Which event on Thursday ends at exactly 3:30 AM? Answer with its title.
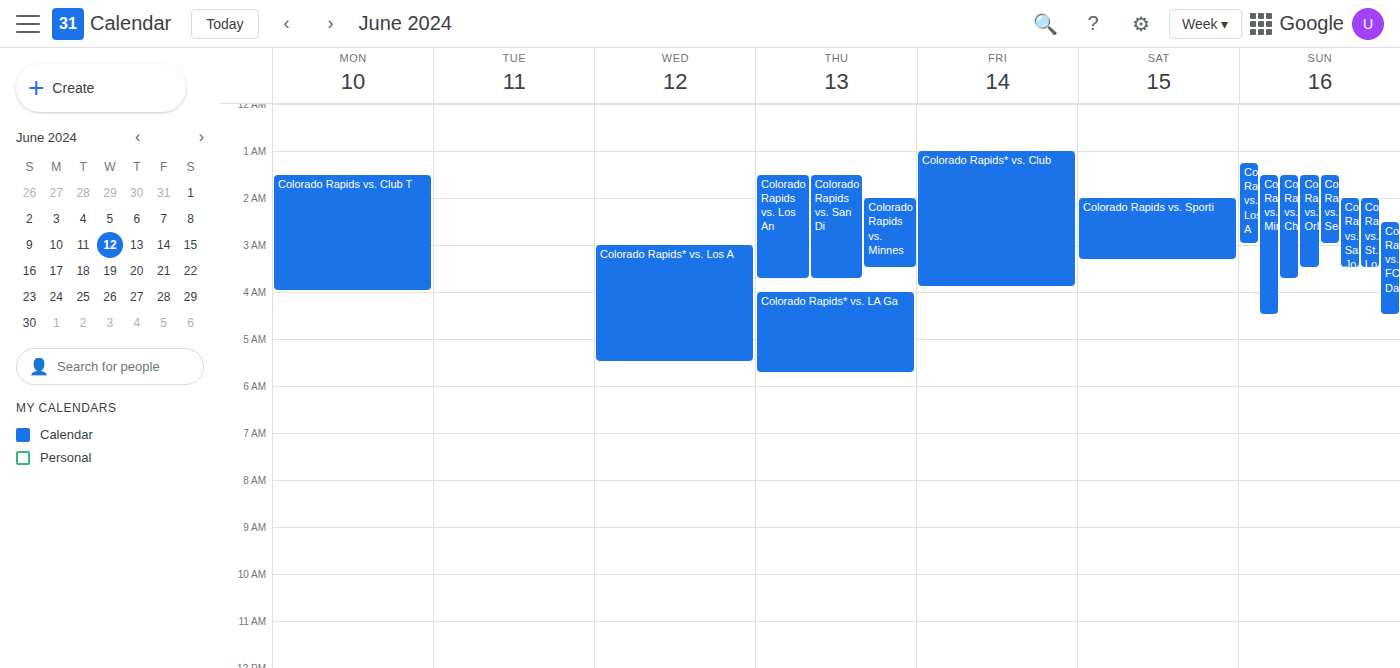
"Colorado Rapids vs. Minnes"